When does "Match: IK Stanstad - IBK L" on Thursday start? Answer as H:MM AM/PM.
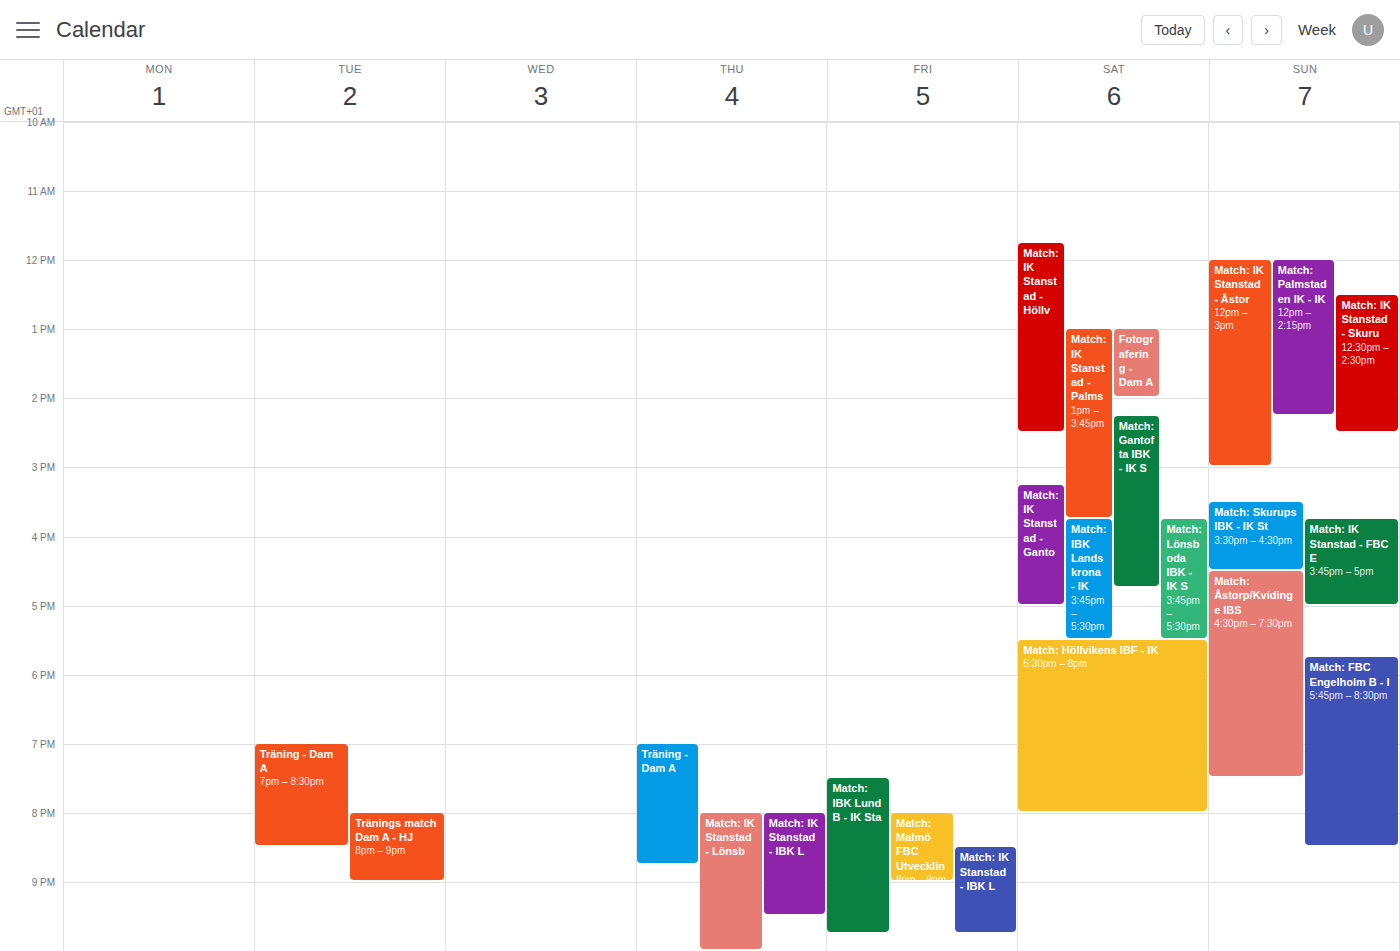
8:00 PM